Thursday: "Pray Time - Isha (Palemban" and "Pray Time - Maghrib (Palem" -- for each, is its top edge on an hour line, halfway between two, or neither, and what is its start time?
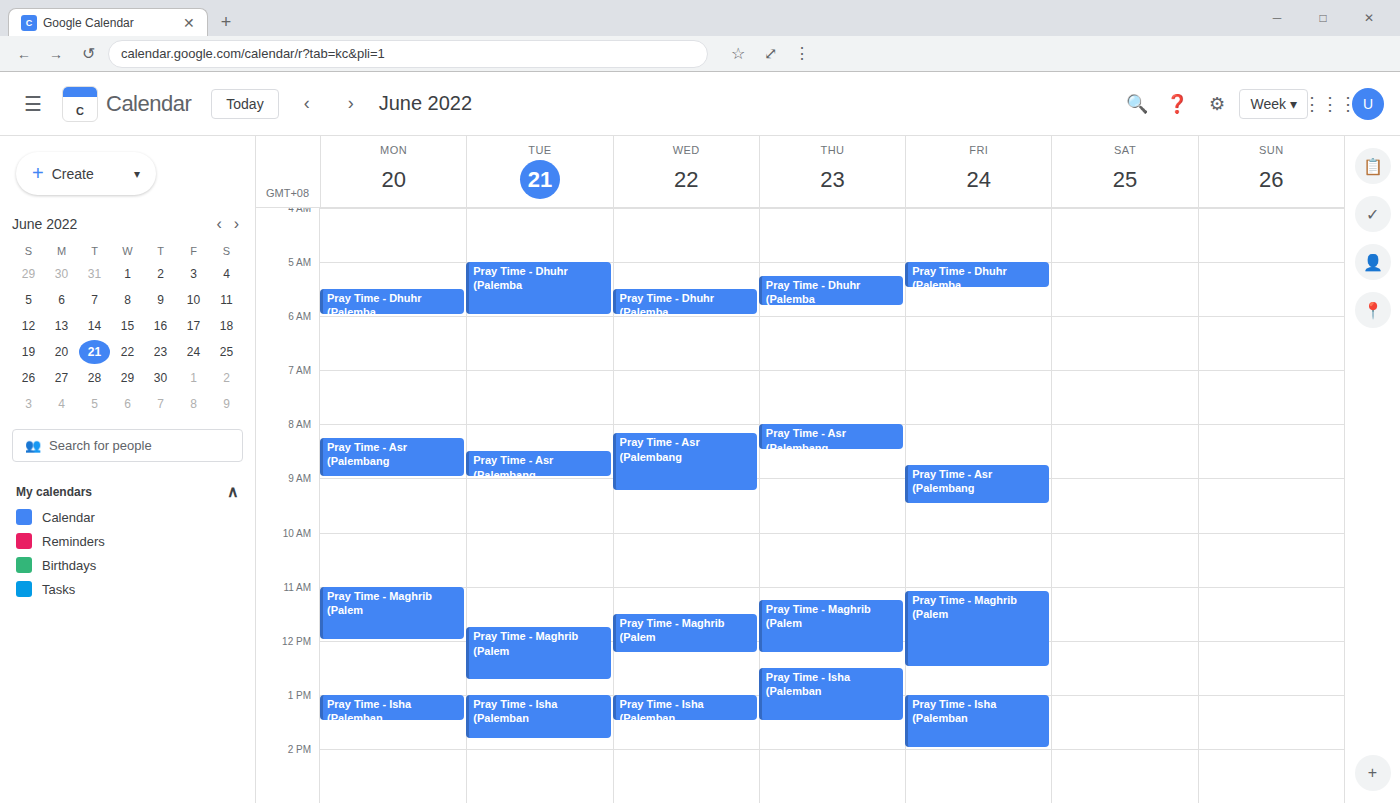
"Pray Time - Isha (Palemban": 12:30 PM, halfway between the 12 PM and 1 PM lines. "Pray Time - Maghrib (Palem": 11:15 AM, neither: a quarter of the way from the 11 AM line to the 12 PM line.